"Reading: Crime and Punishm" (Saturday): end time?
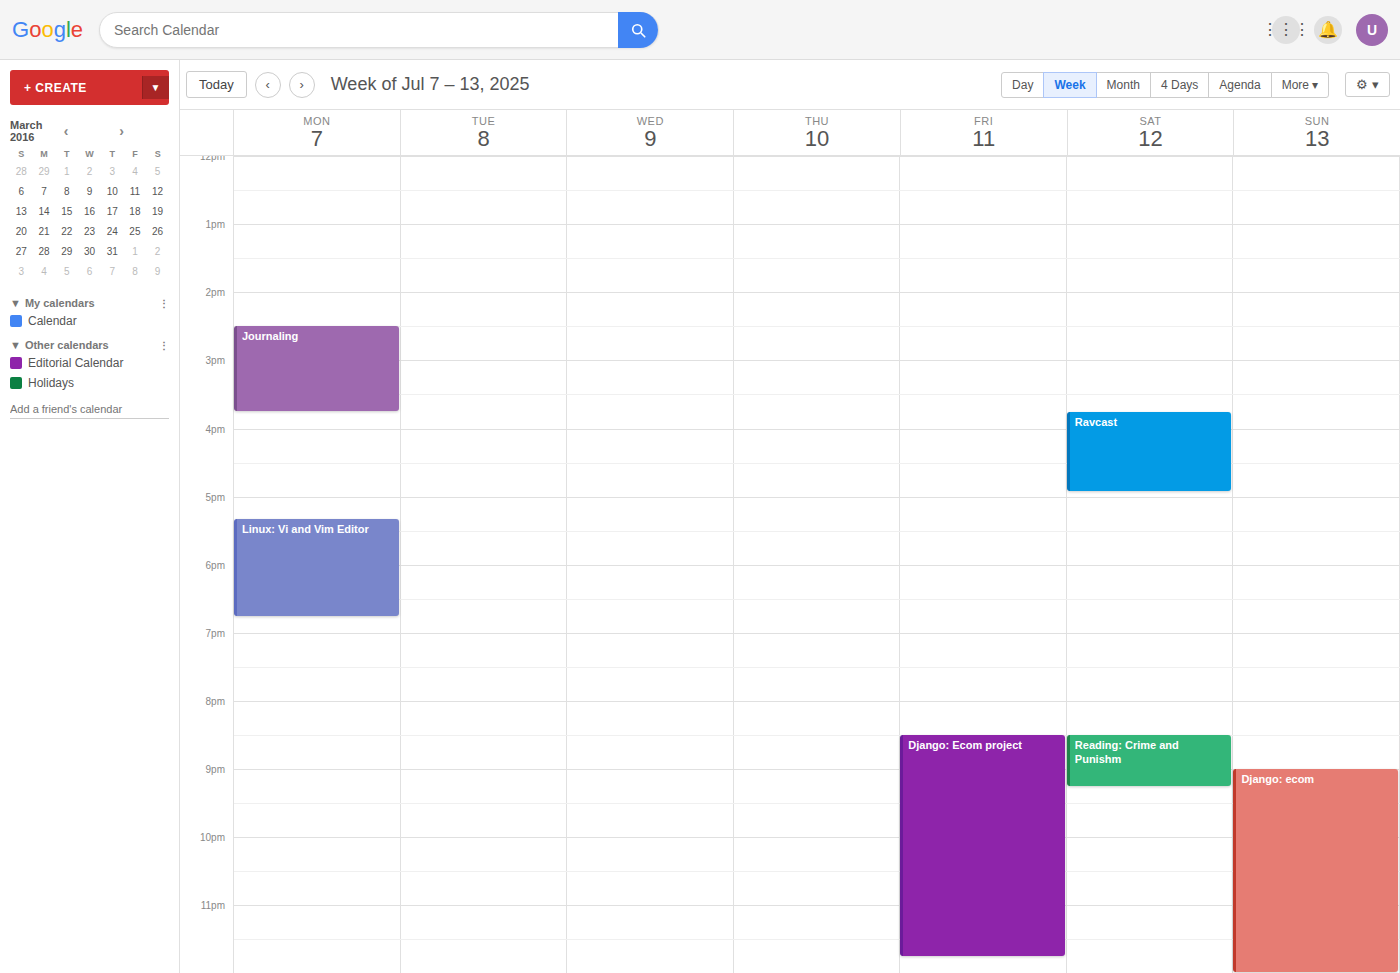
9:15 PM